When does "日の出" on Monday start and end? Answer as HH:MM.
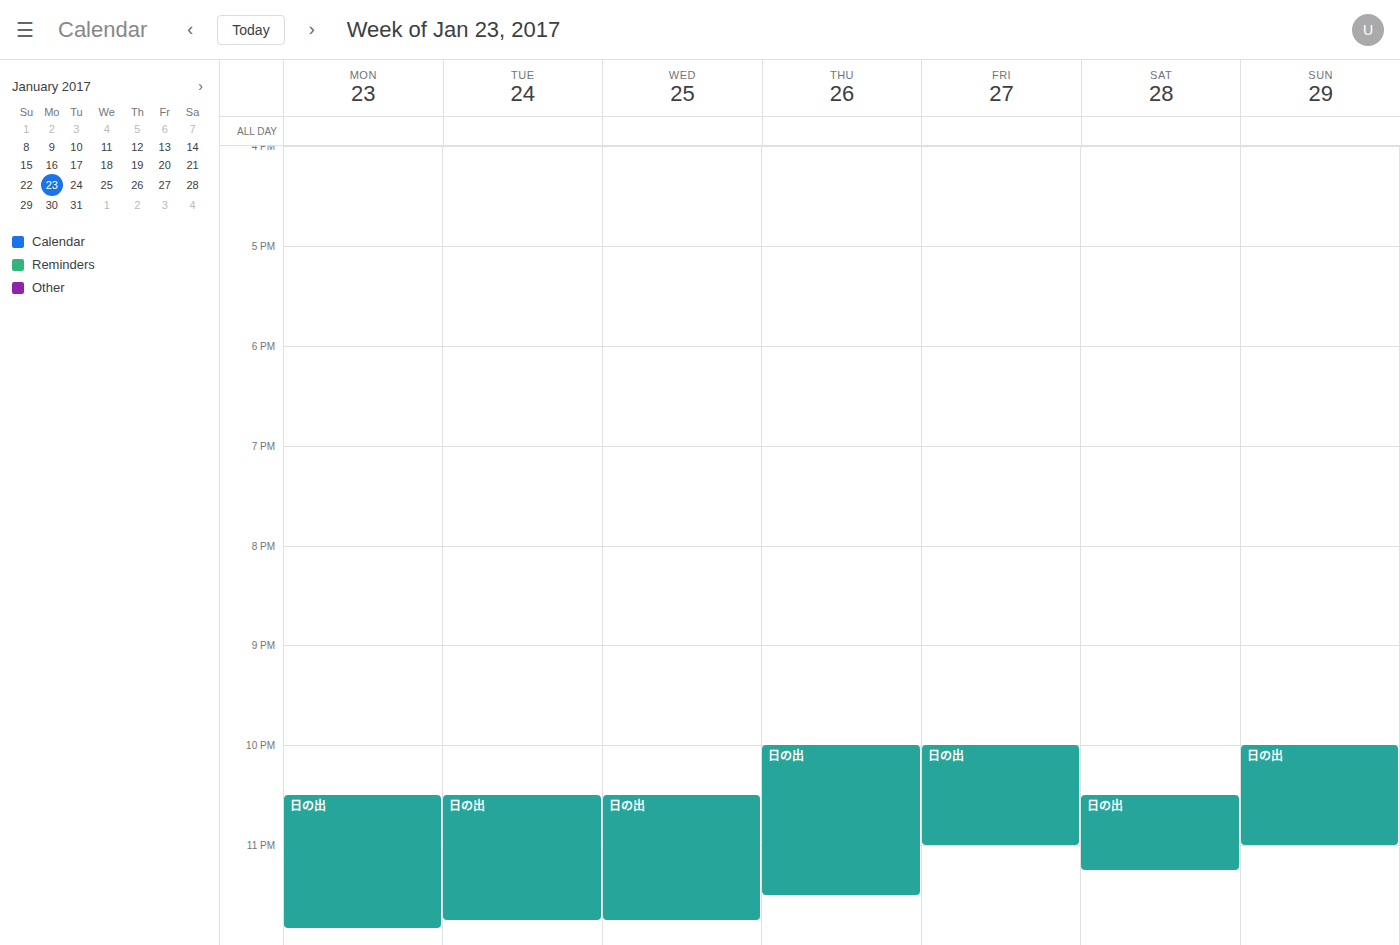
22:30 to 23:50